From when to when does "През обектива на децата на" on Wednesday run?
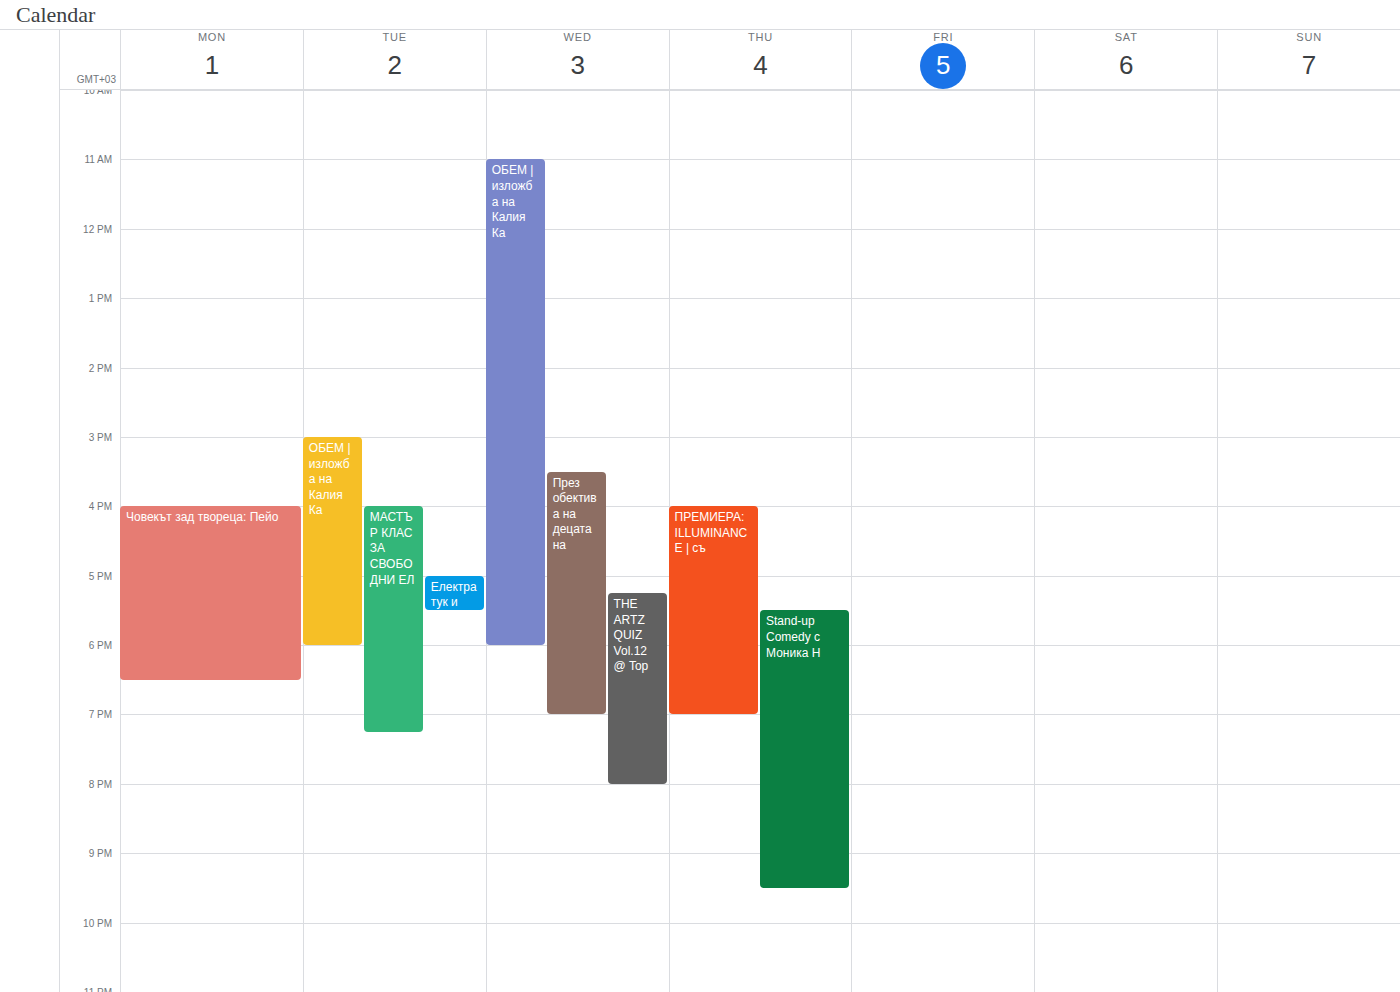
15:30 to 19:00